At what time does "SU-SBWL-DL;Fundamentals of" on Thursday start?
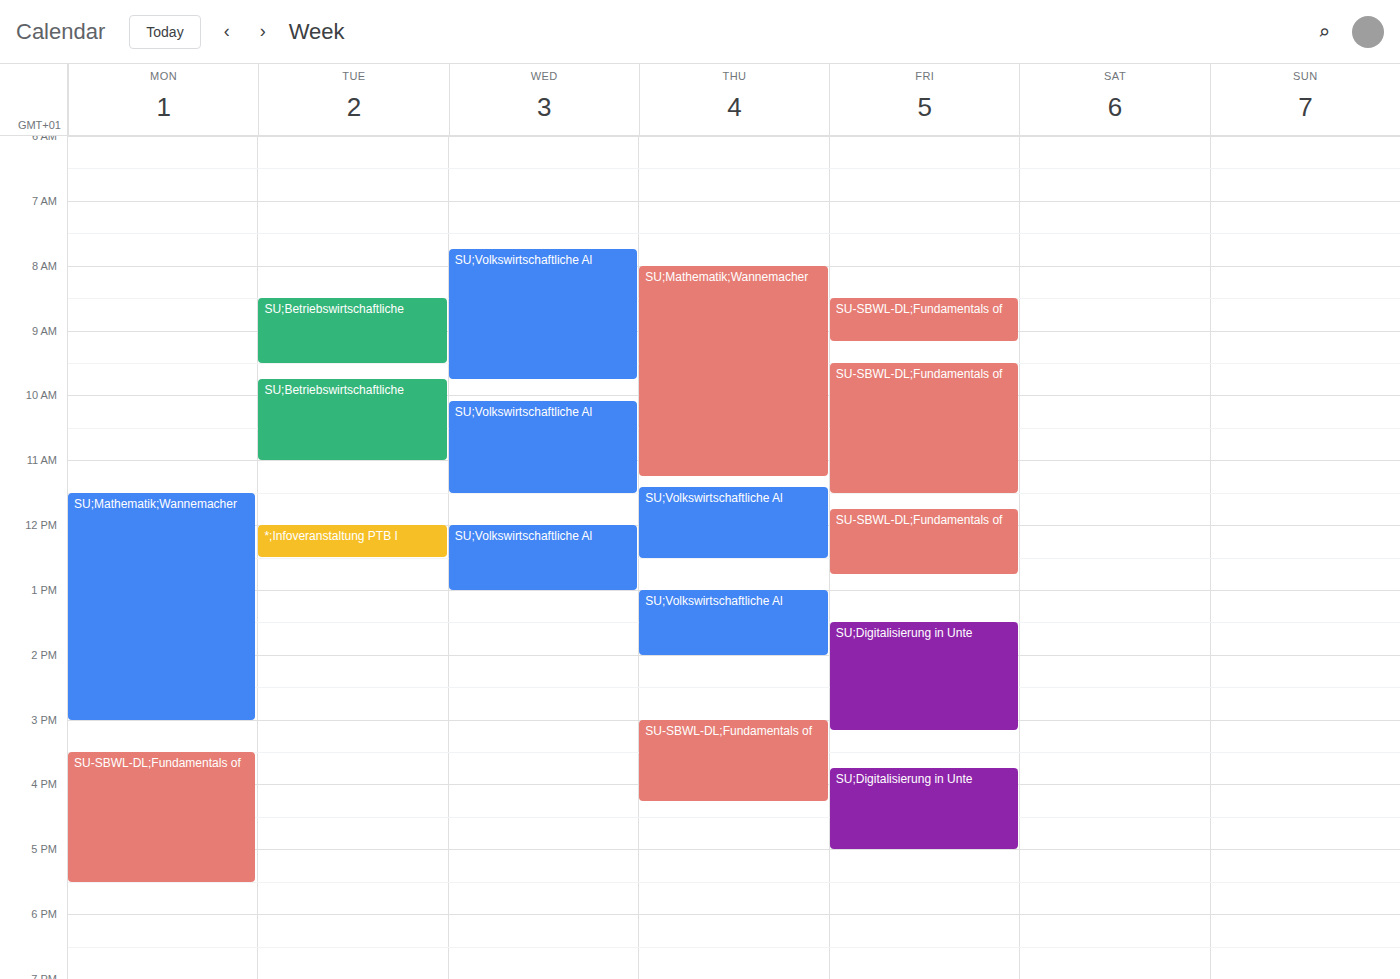
3:00 PM